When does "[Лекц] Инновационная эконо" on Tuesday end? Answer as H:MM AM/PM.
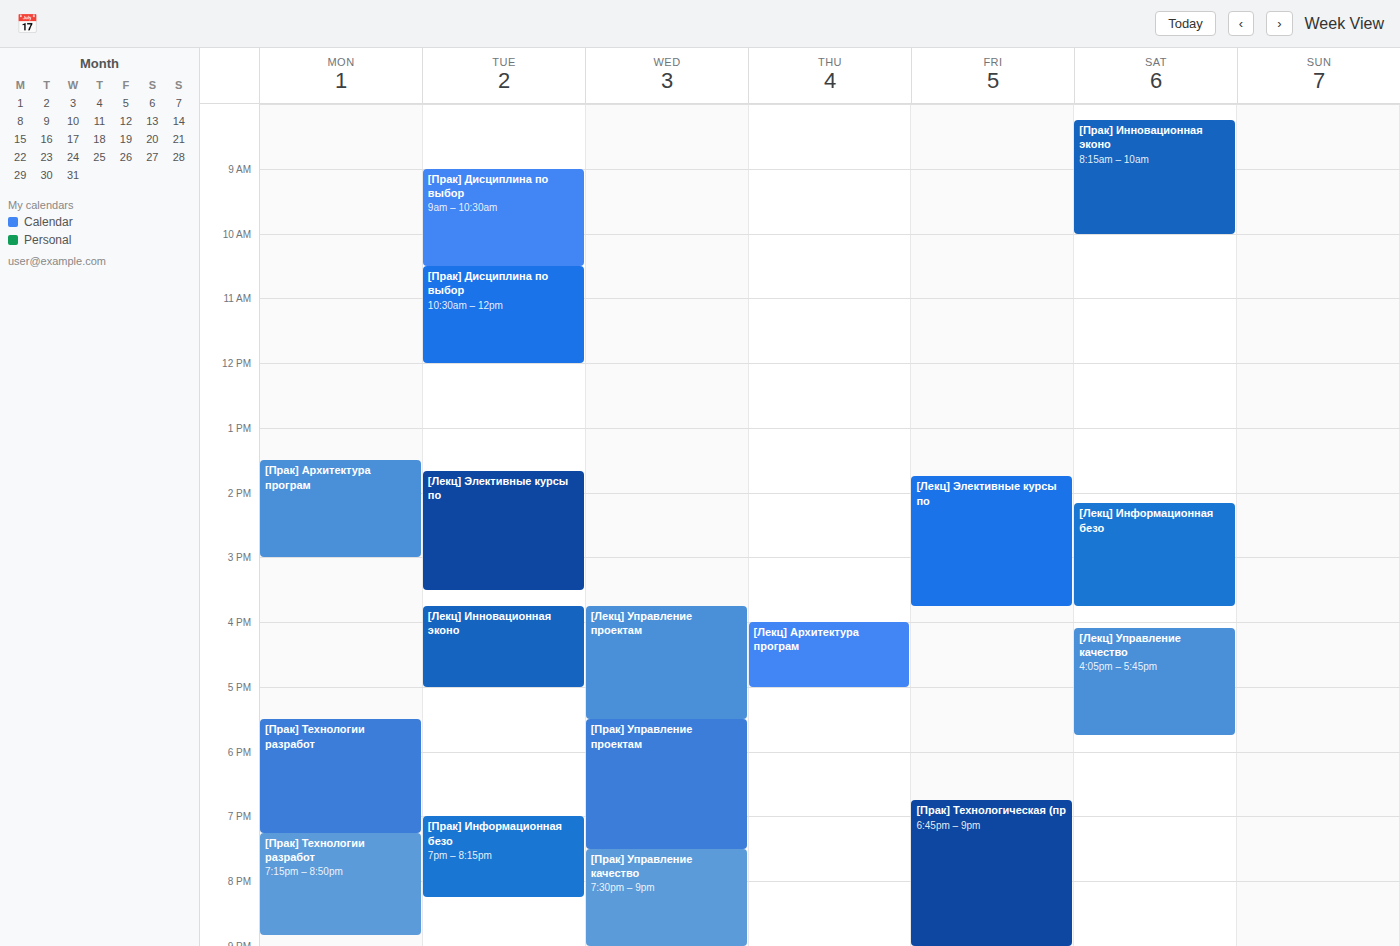
5:00 PM